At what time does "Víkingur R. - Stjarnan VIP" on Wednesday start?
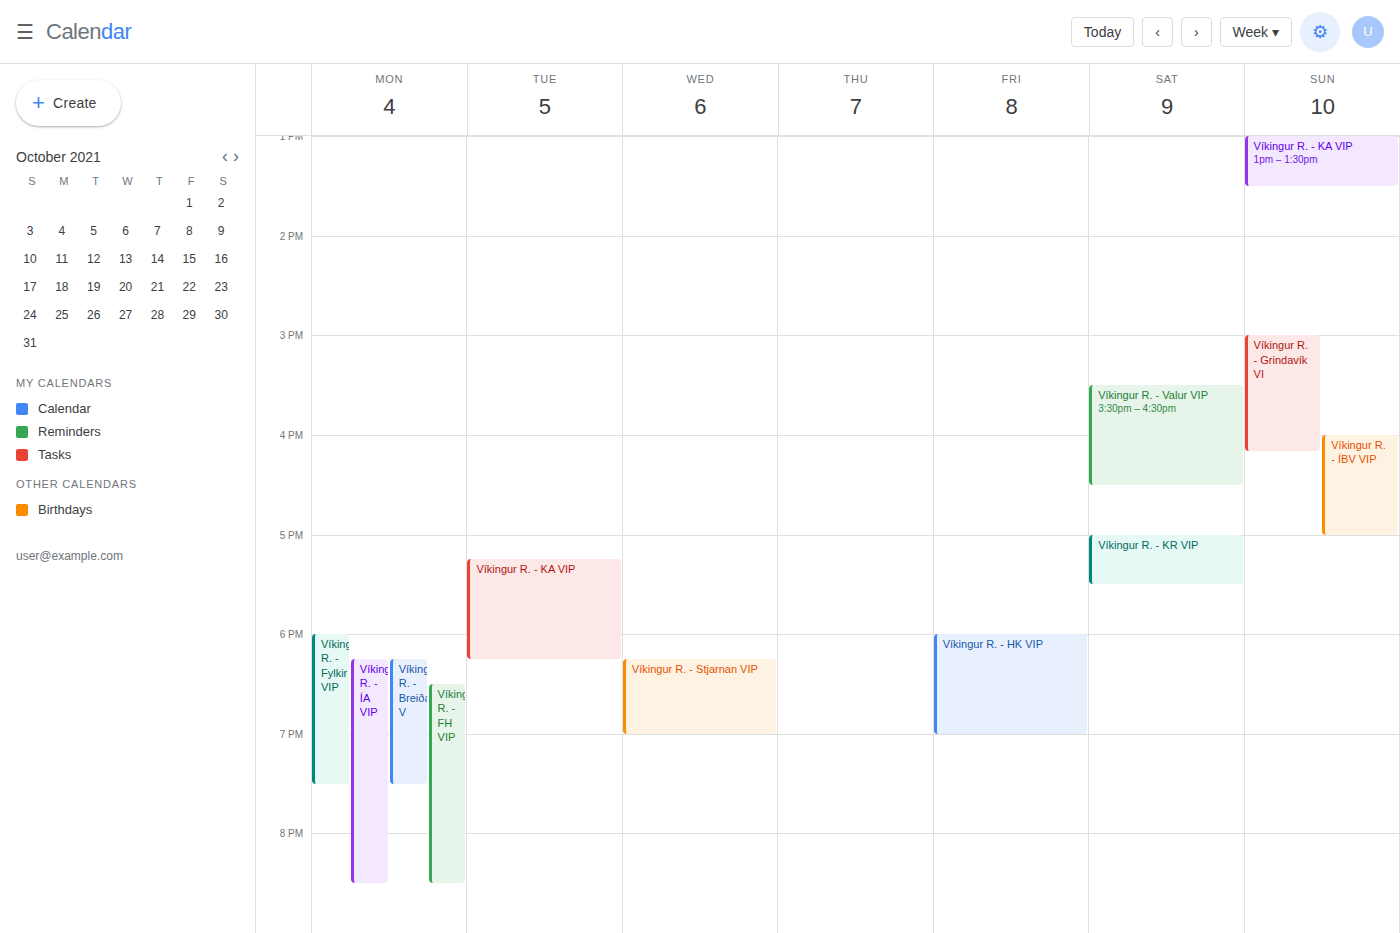
6:15 PM